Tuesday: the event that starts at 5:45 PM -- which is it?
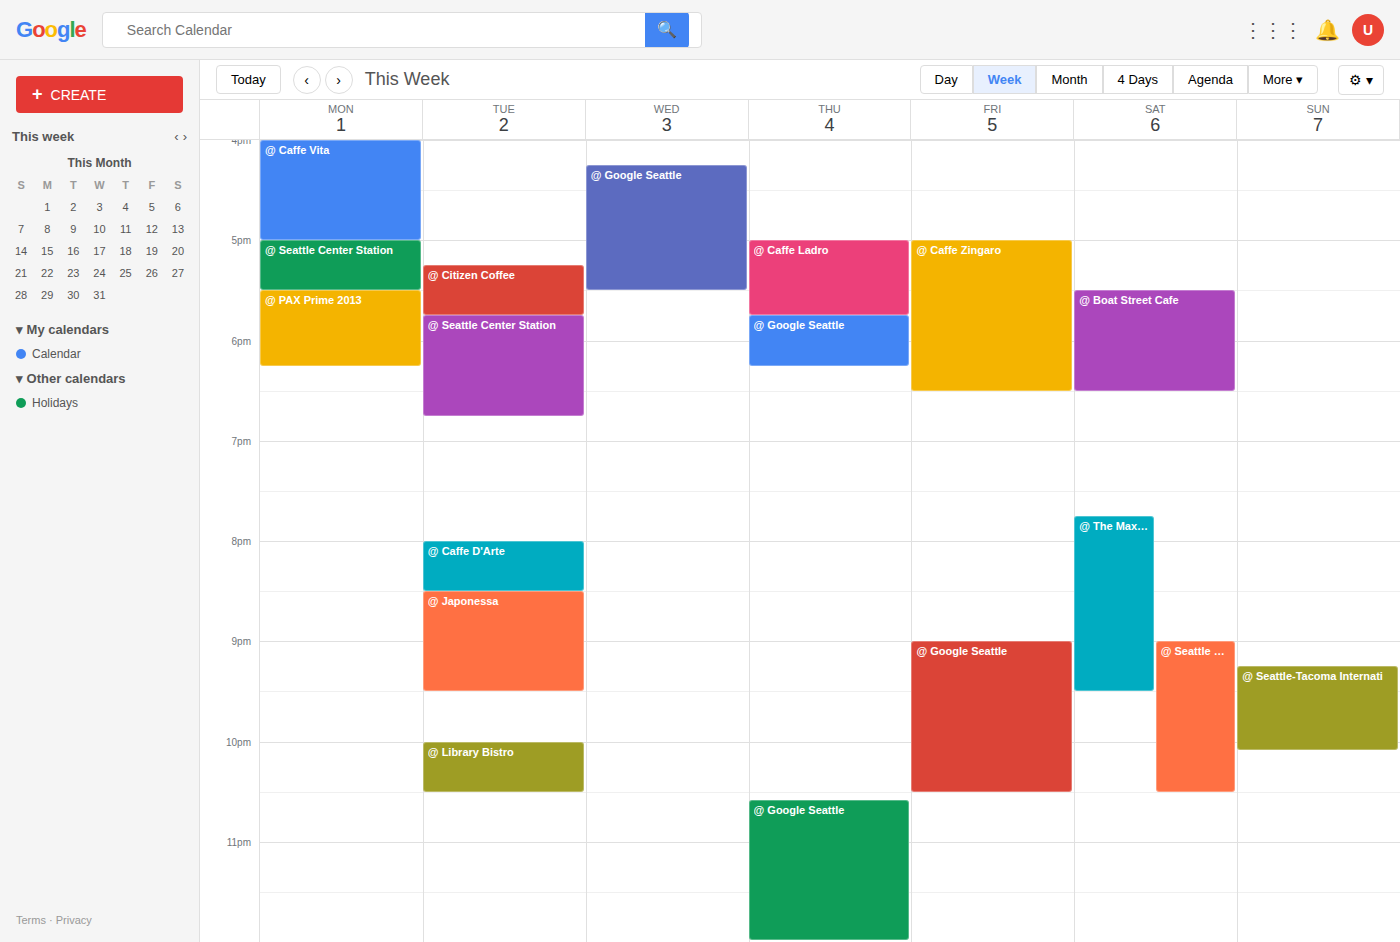
"@ Seattle Center Station"